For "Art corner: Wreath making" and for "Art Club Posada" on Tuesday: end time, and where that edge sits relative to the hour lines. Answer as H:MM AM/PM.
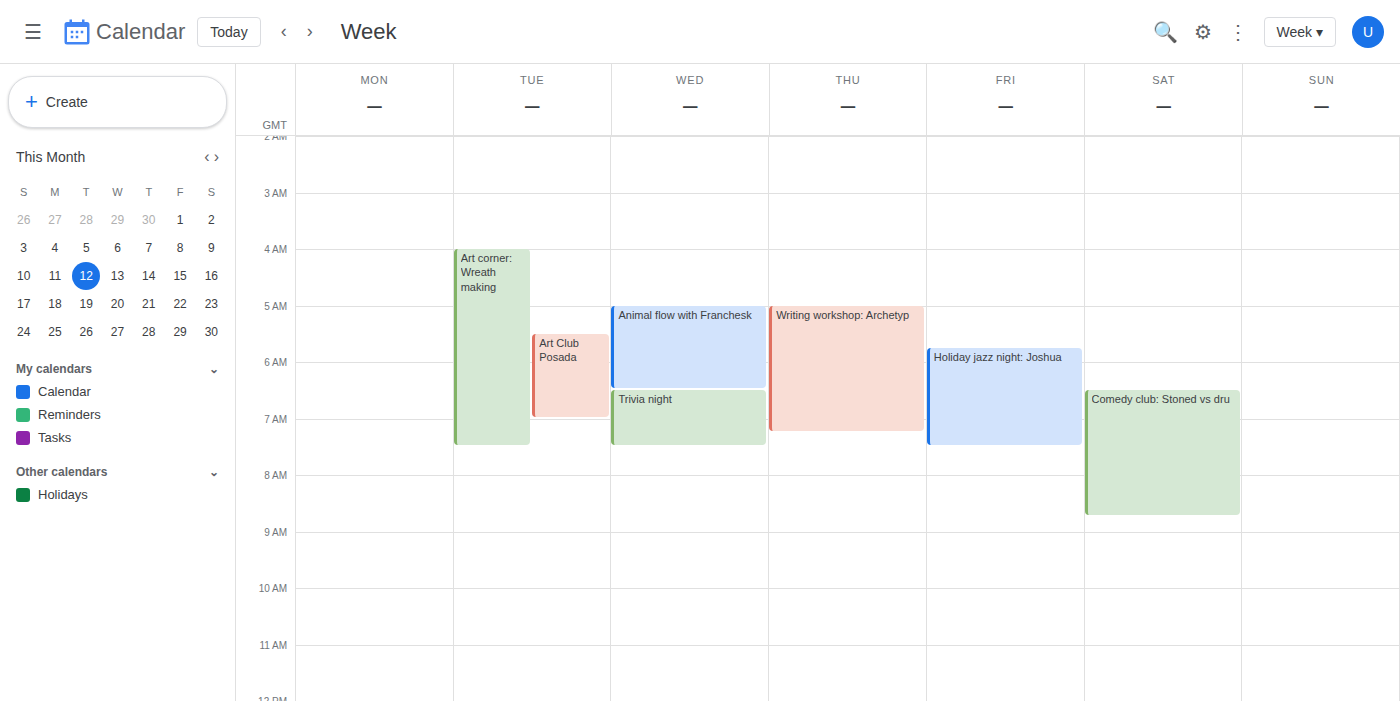
"Art corner: Wreath making": 7:30 AM, halfway between the 7 AM and 8 AM lines. "Art Club Posada": 7:00 AM, exactly on the 7 AM line.